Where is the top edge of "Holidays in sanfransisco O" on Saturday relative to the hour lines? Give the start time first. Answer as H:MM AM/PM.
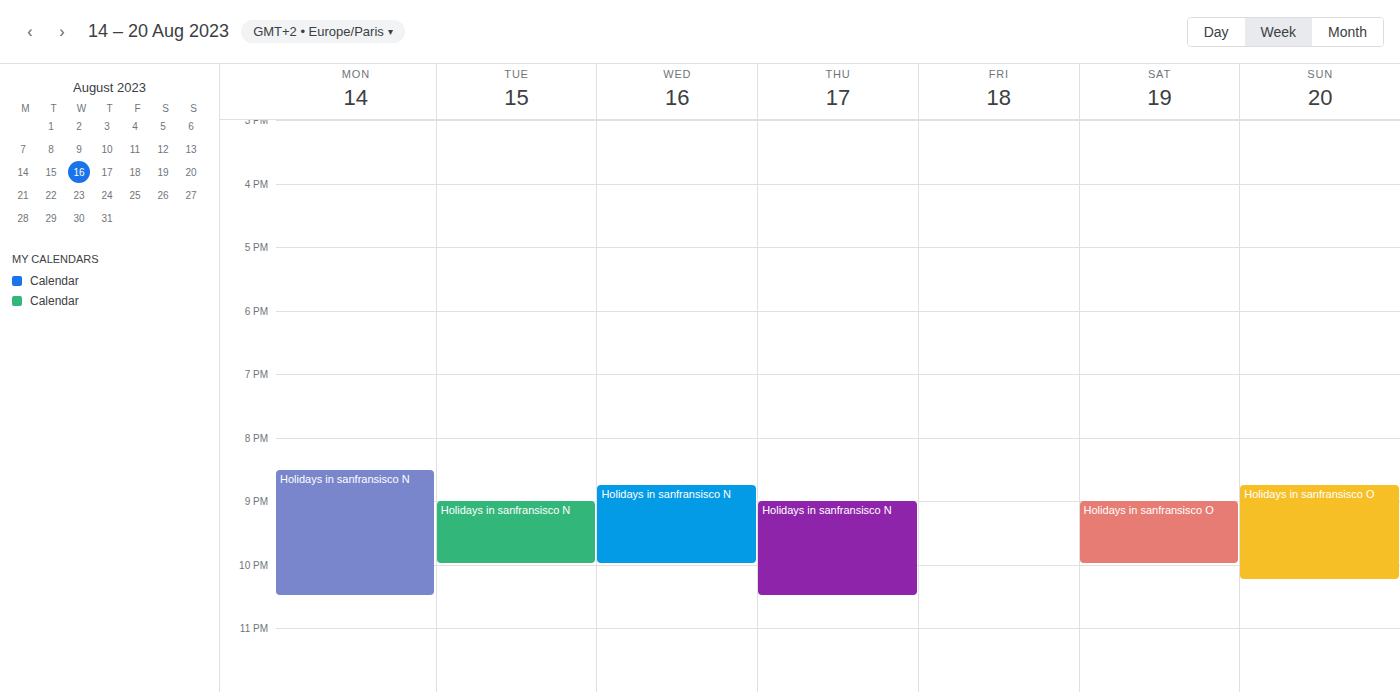
9:00 PM -- exactly on the 9 PM line.